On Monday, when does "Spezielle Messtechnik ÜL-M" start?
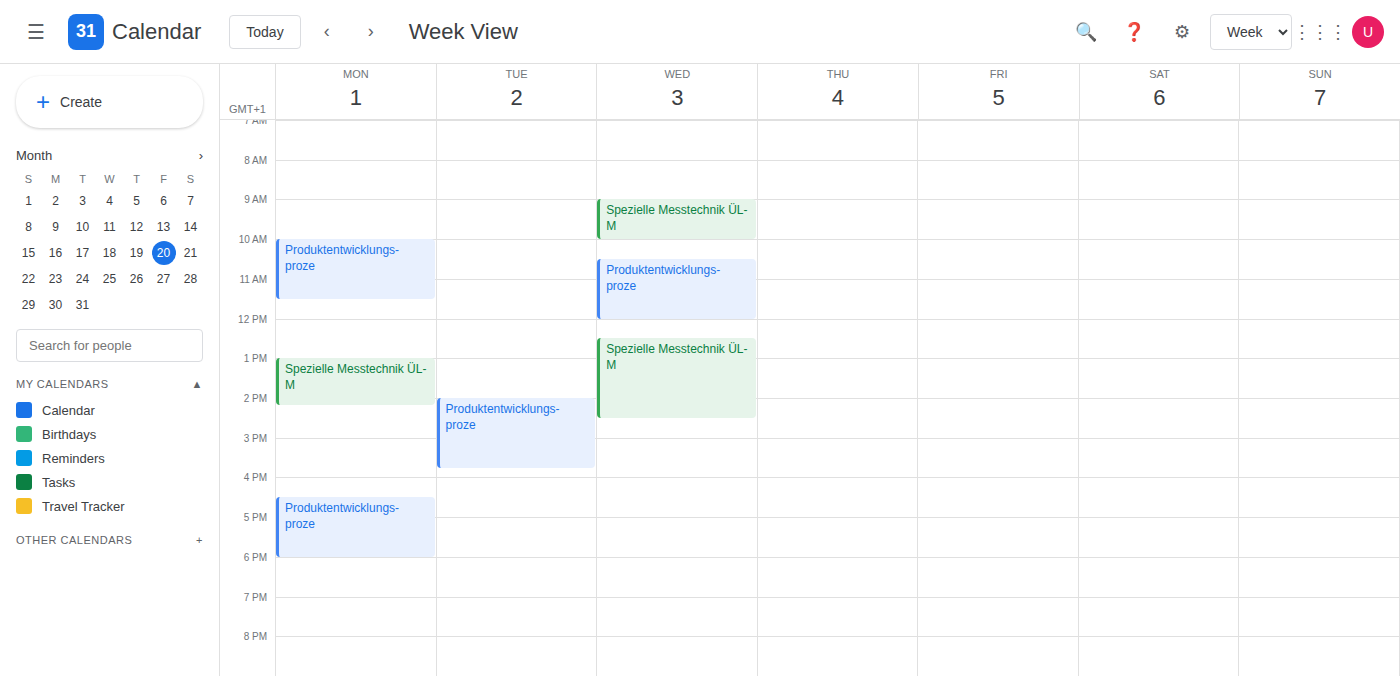
1:00 PM